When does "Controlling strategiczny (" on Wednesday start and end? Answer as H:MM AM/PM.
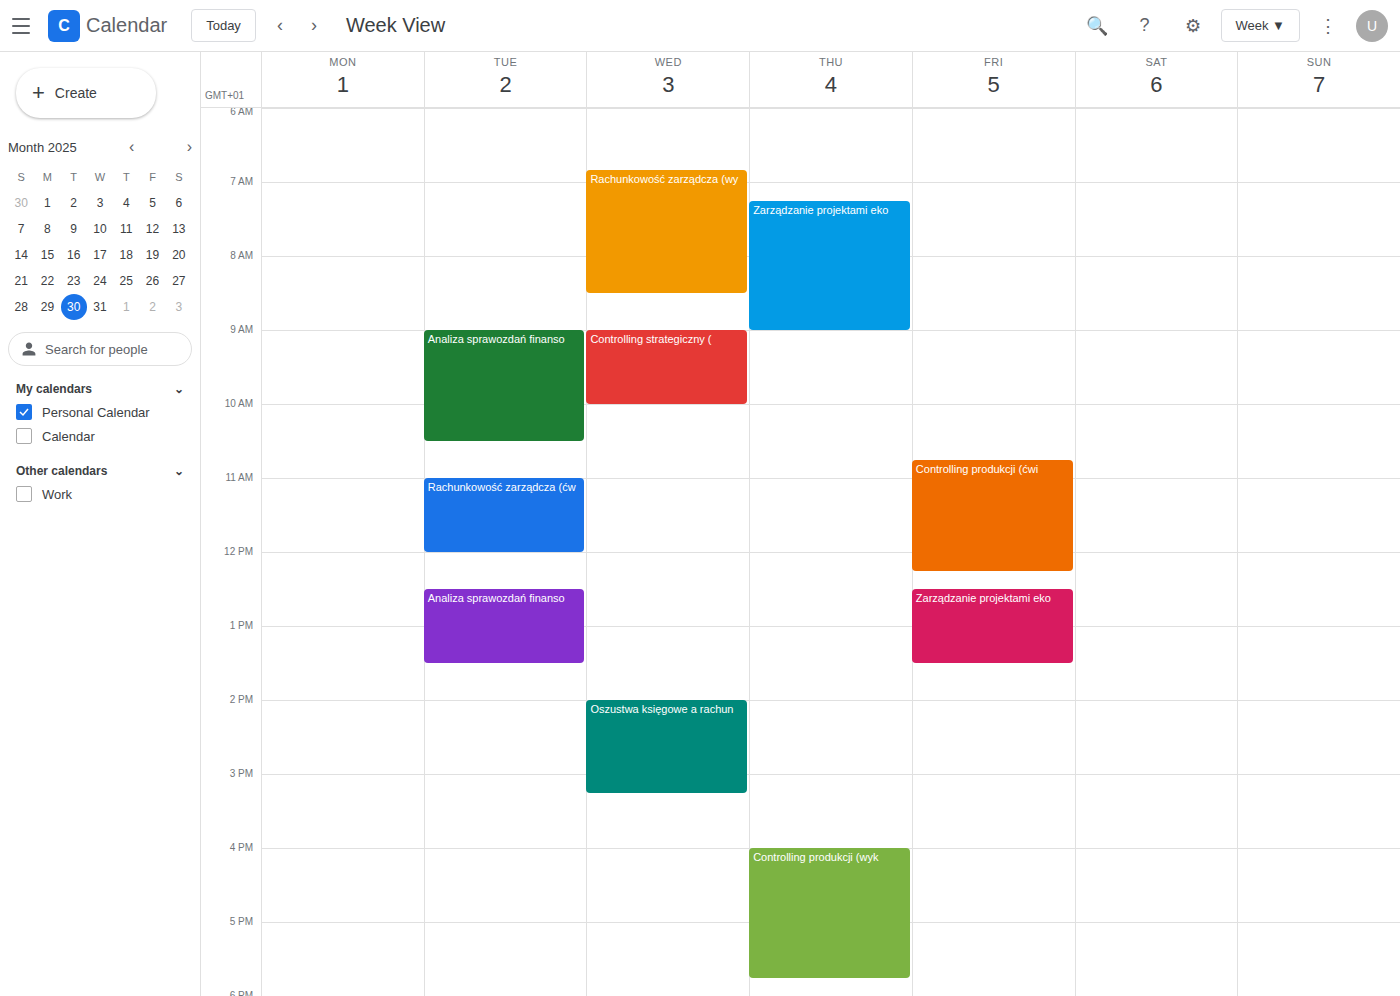
9:00 AM to 10:00 AM